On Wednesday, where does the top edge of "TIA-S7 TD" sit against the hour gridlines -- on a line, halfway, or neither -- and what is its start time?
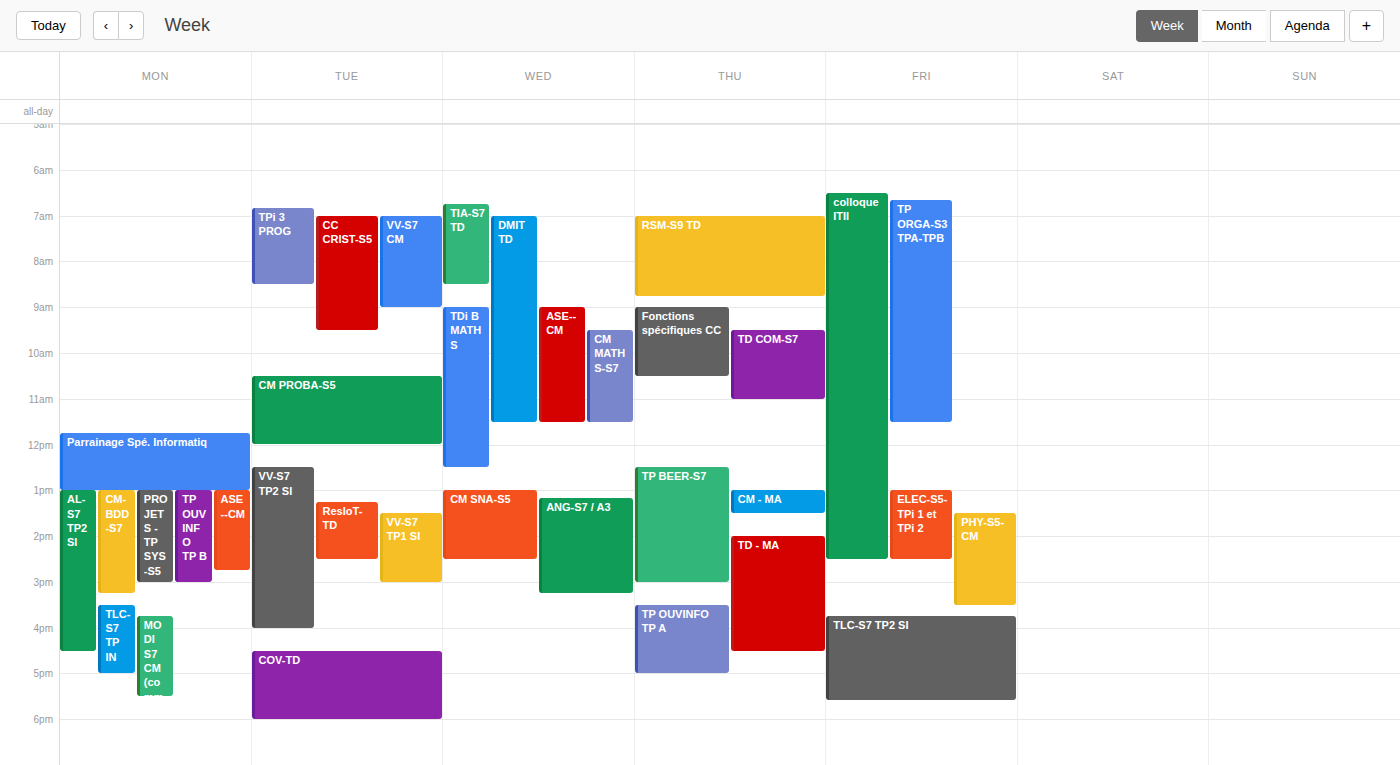
06:45 -- neither: three quarters of the way from the 06:00 line to the 07:00 line.